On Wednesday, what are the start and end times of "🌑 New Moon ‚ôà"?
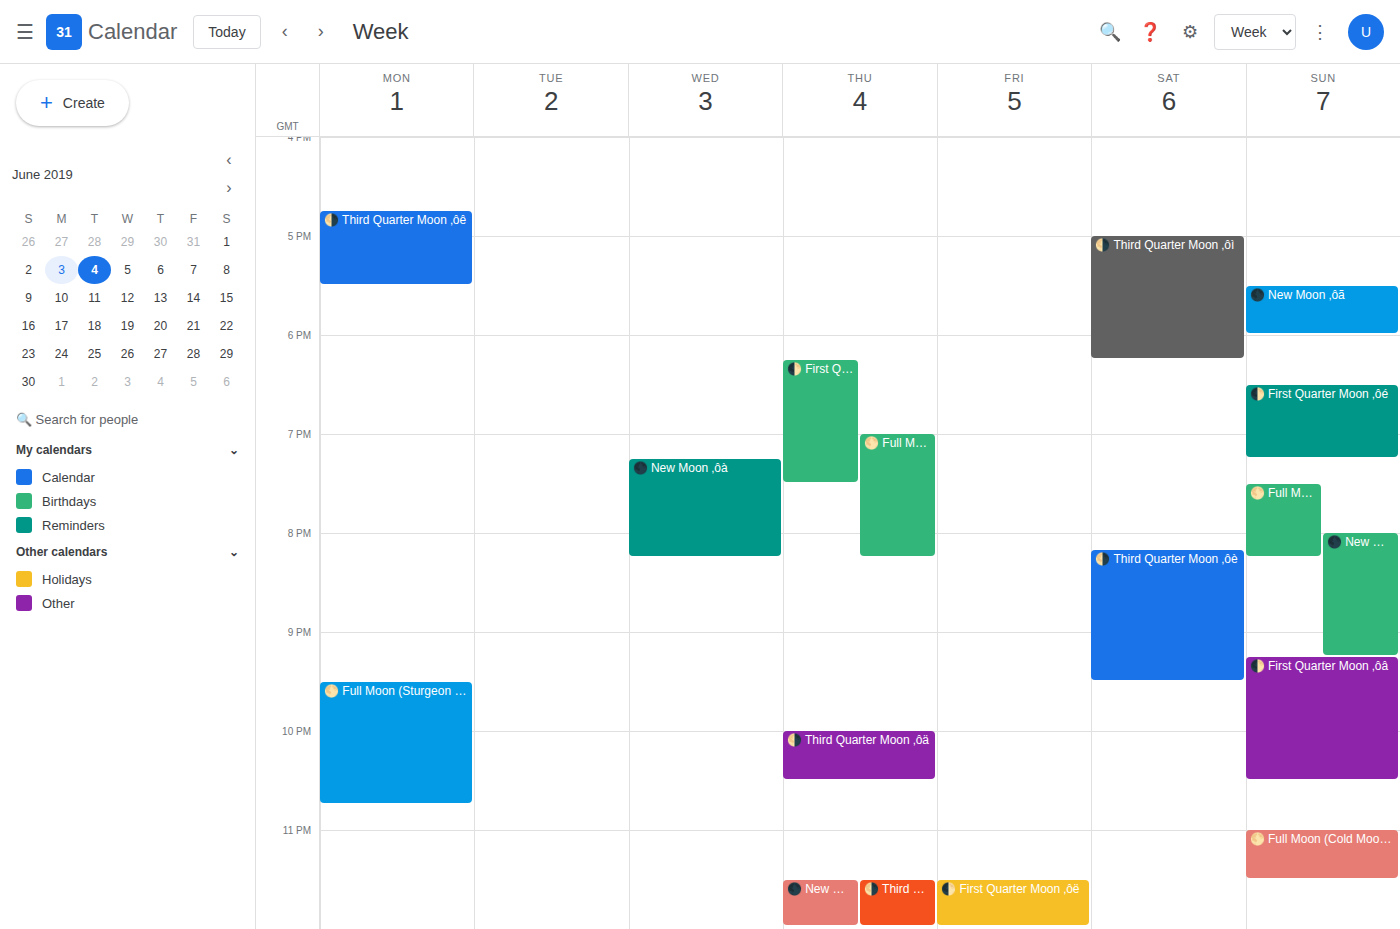
7:15 PM to 8:15 PM